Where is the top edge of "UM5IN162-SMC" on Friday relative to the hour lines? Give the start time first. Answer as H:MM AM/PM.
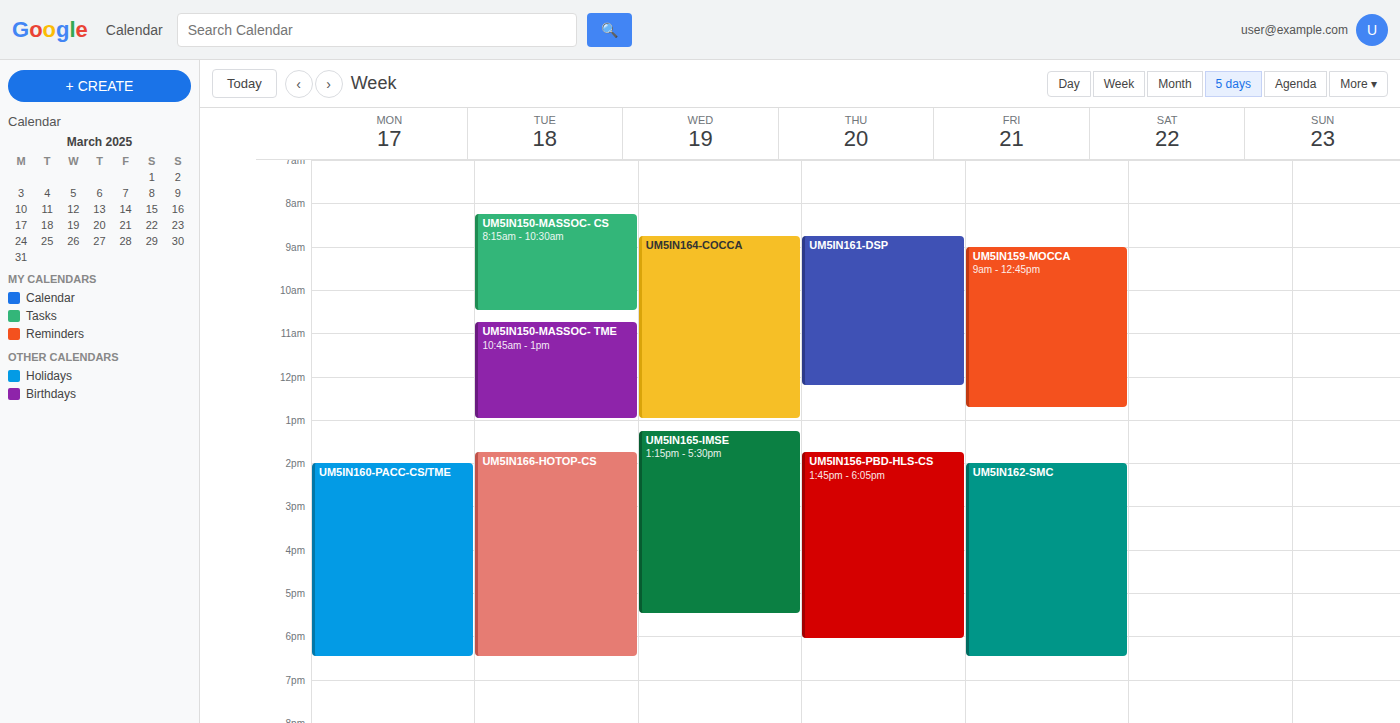
2:00 PM -- exactly on the 2 PM line.